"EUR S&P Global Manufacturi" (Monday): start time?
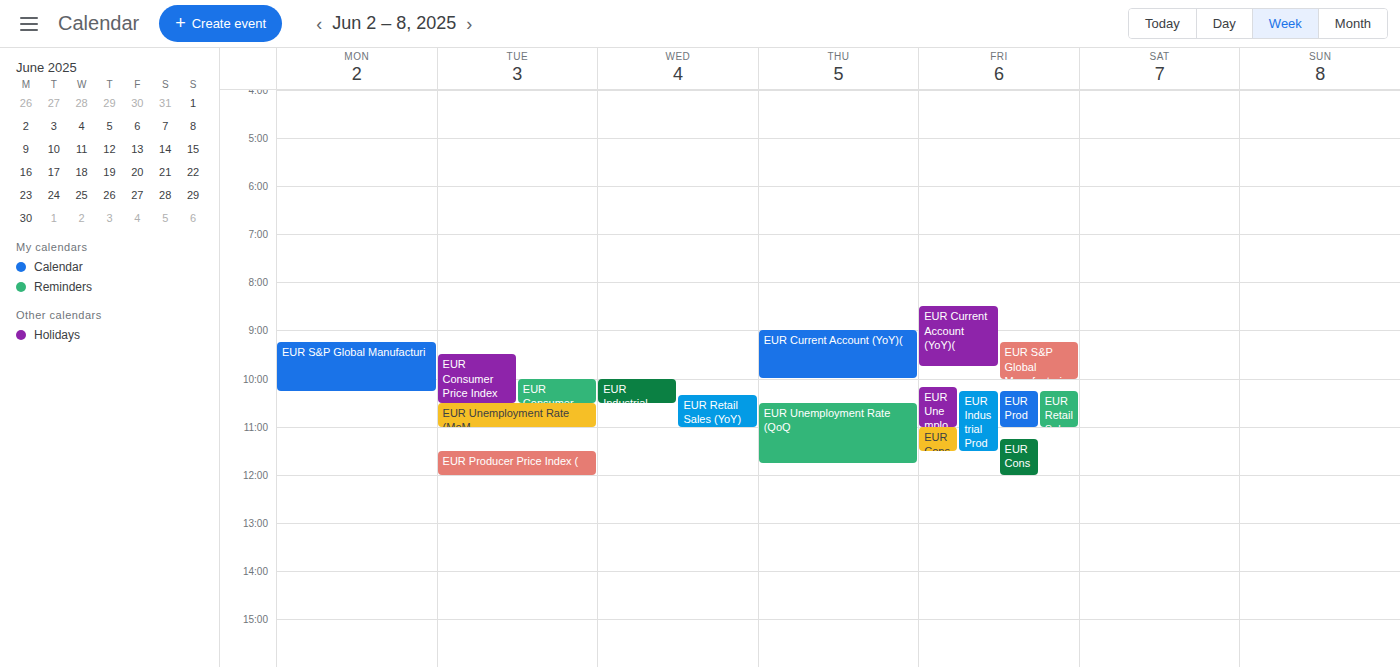
9:15 AM